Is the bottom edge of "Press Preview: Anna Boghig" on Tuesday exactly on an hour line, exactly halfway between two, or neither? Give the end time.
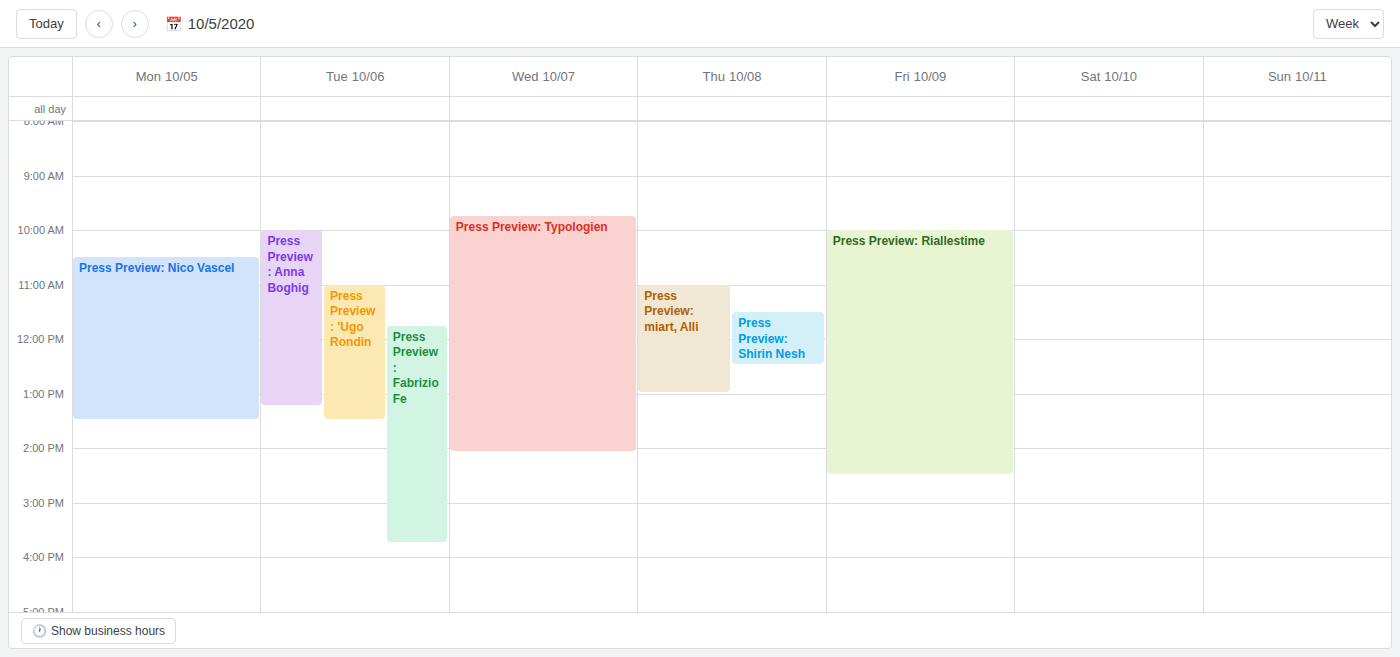
1:15 PM -- neither: a quarter of the way from the 1 PM line to the 2 PM line.